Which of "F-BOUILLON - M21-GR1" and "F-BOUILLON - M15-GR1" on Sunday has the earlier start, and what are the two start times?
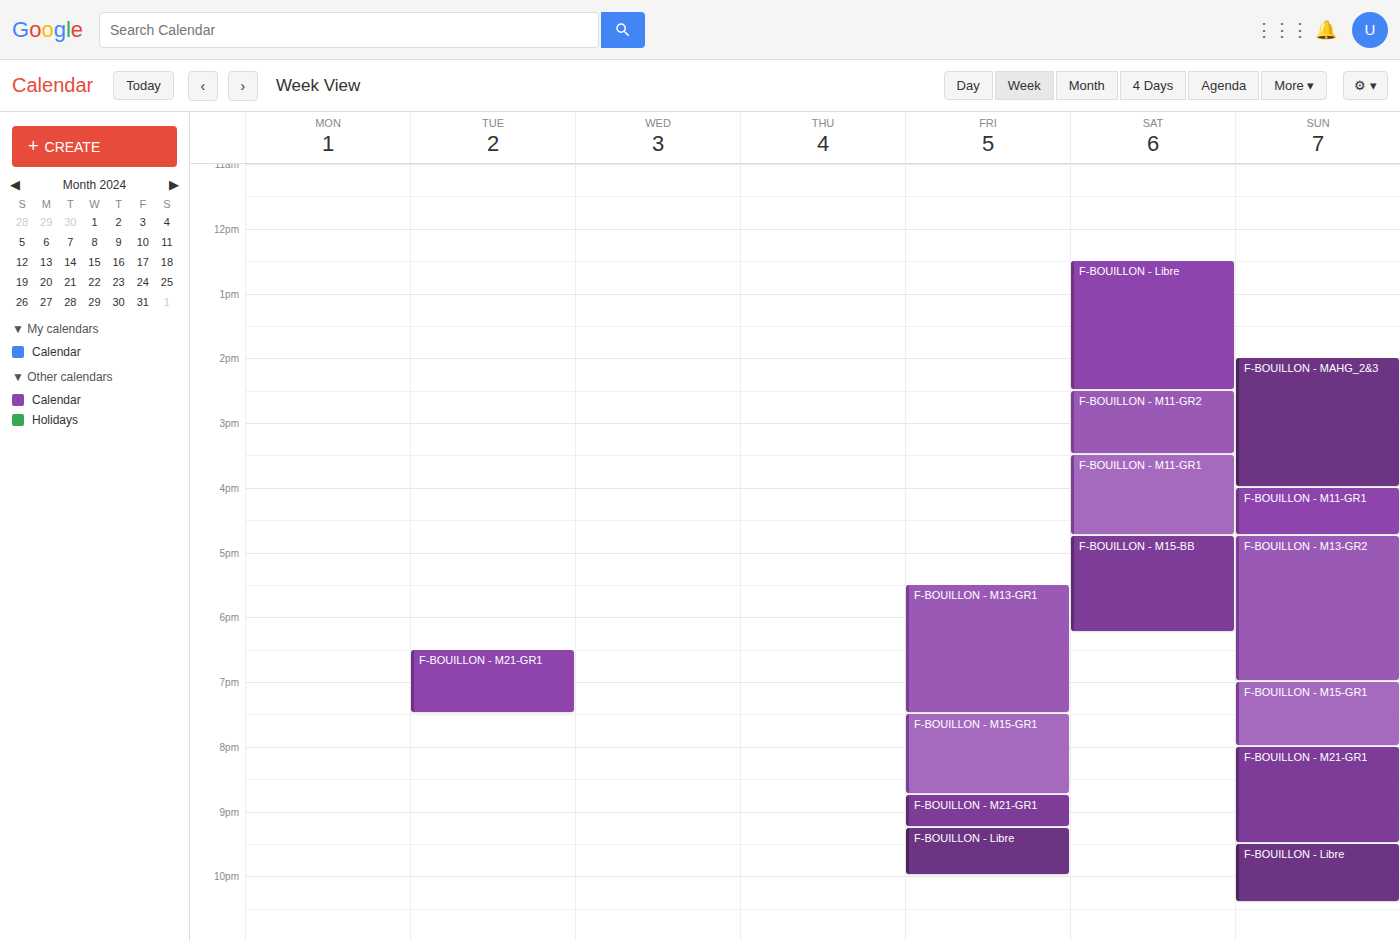
"F-BOUILLON - M15-GR1" 19:00; "F-BOUILLON - M21-GR1" 20:00.